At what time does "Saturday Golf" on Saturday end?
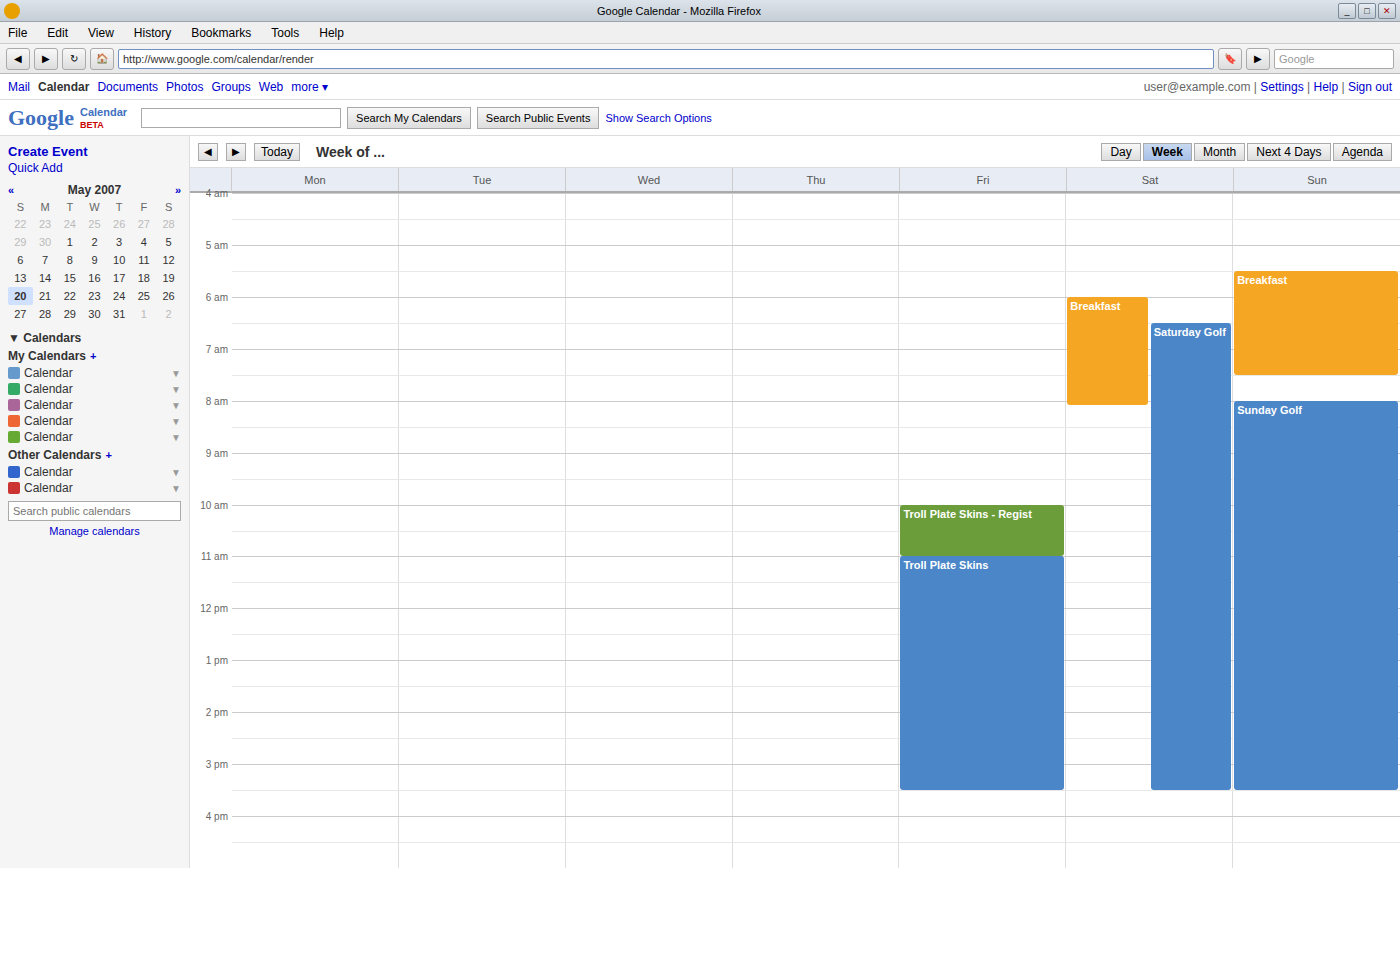
3:30 PM